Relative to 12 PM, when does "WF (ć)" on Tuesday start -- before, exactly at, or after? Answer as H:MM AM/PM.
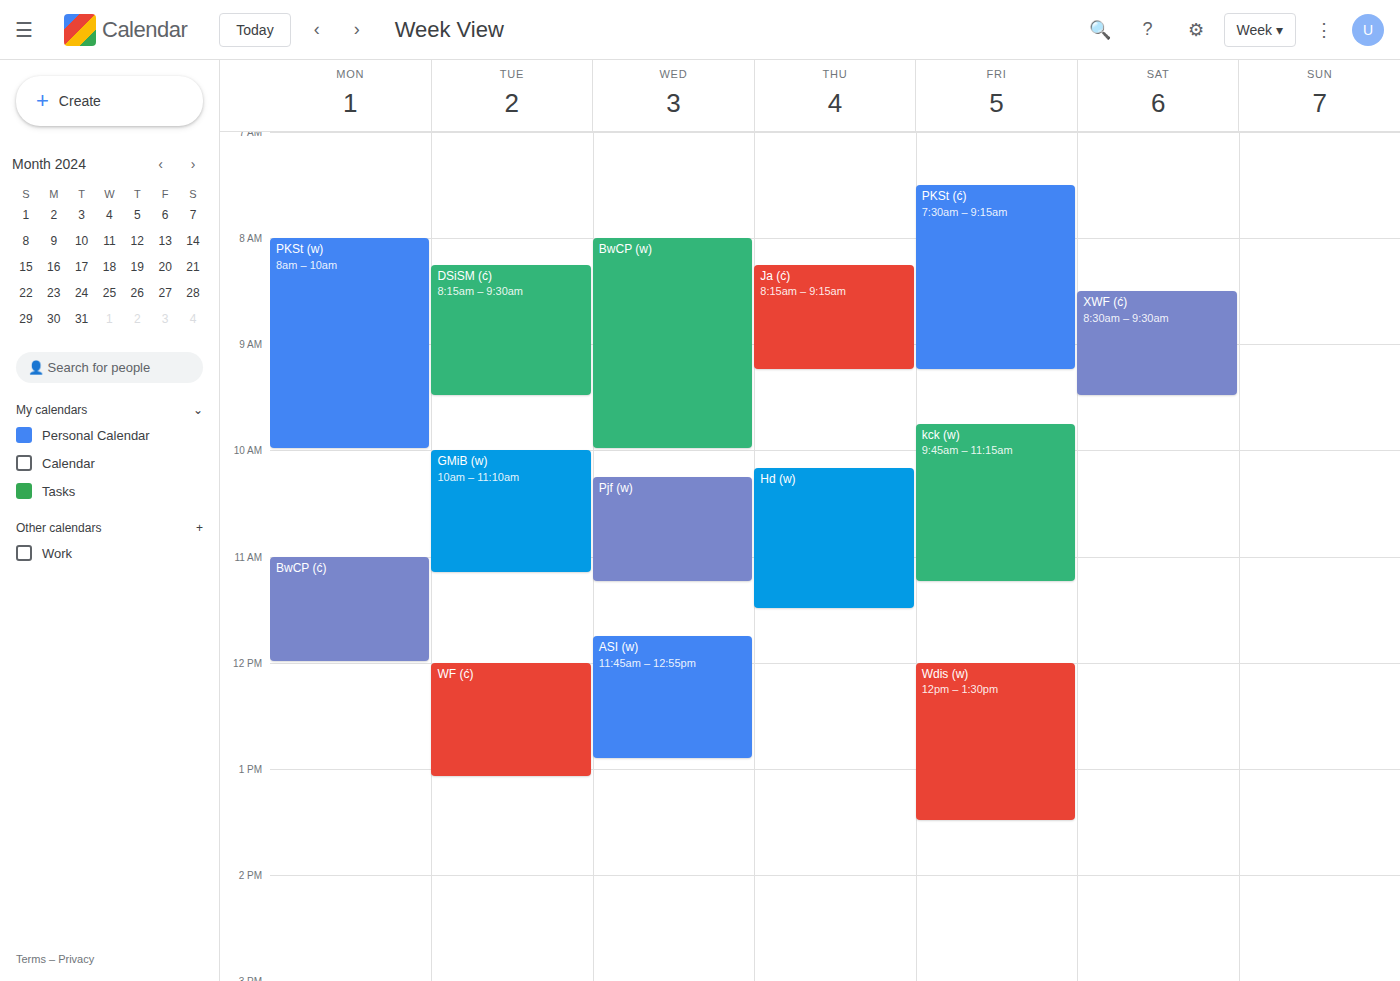
12:00 PM -- exactly at 12 PM, on the 12 PM line.